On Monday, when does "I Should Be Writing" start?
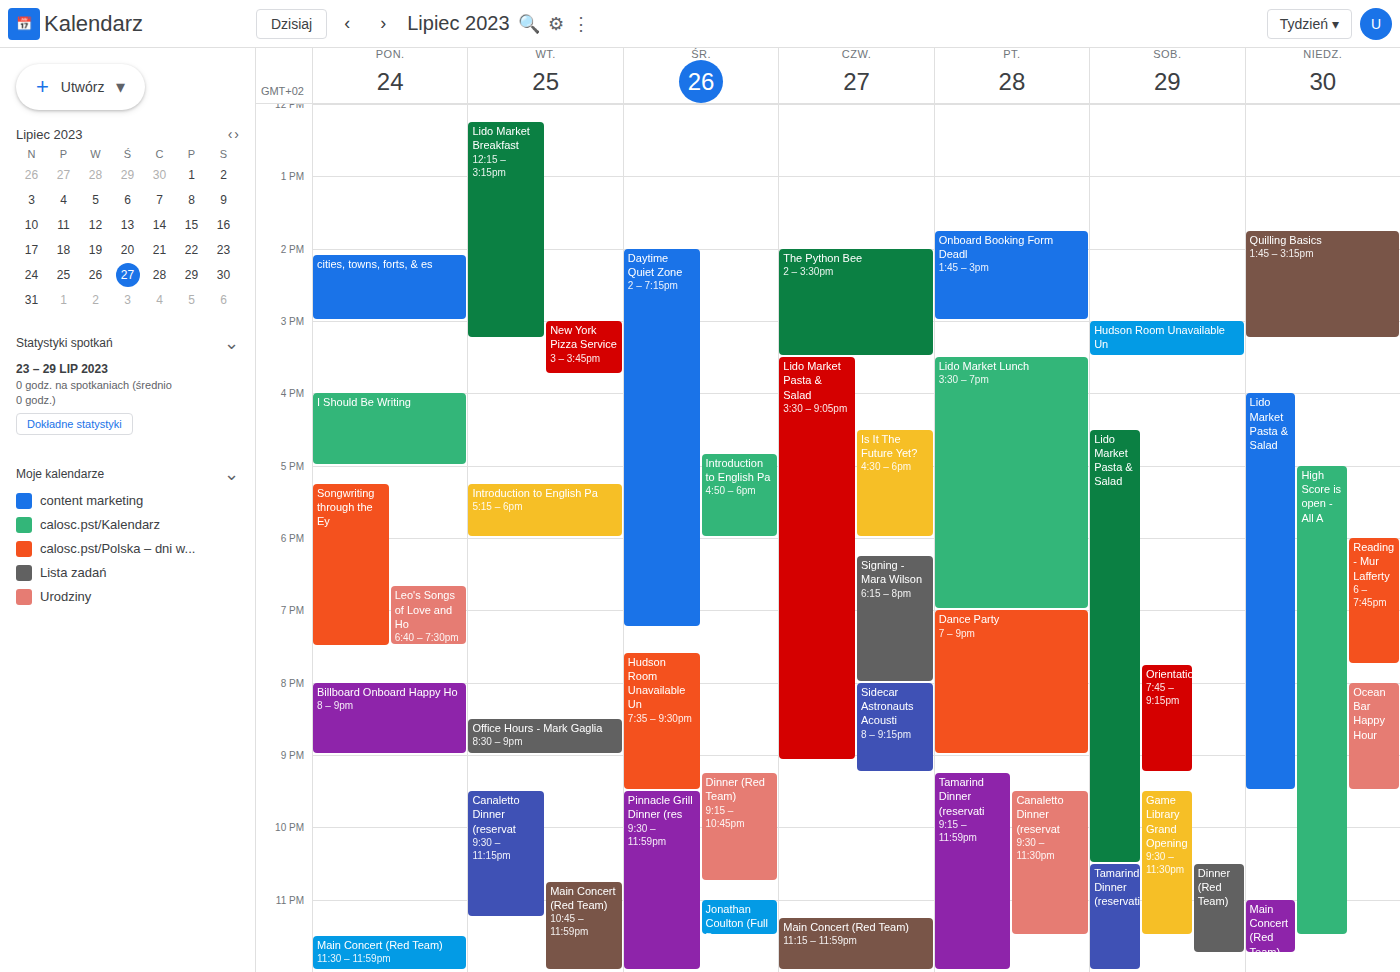
4:00 PM